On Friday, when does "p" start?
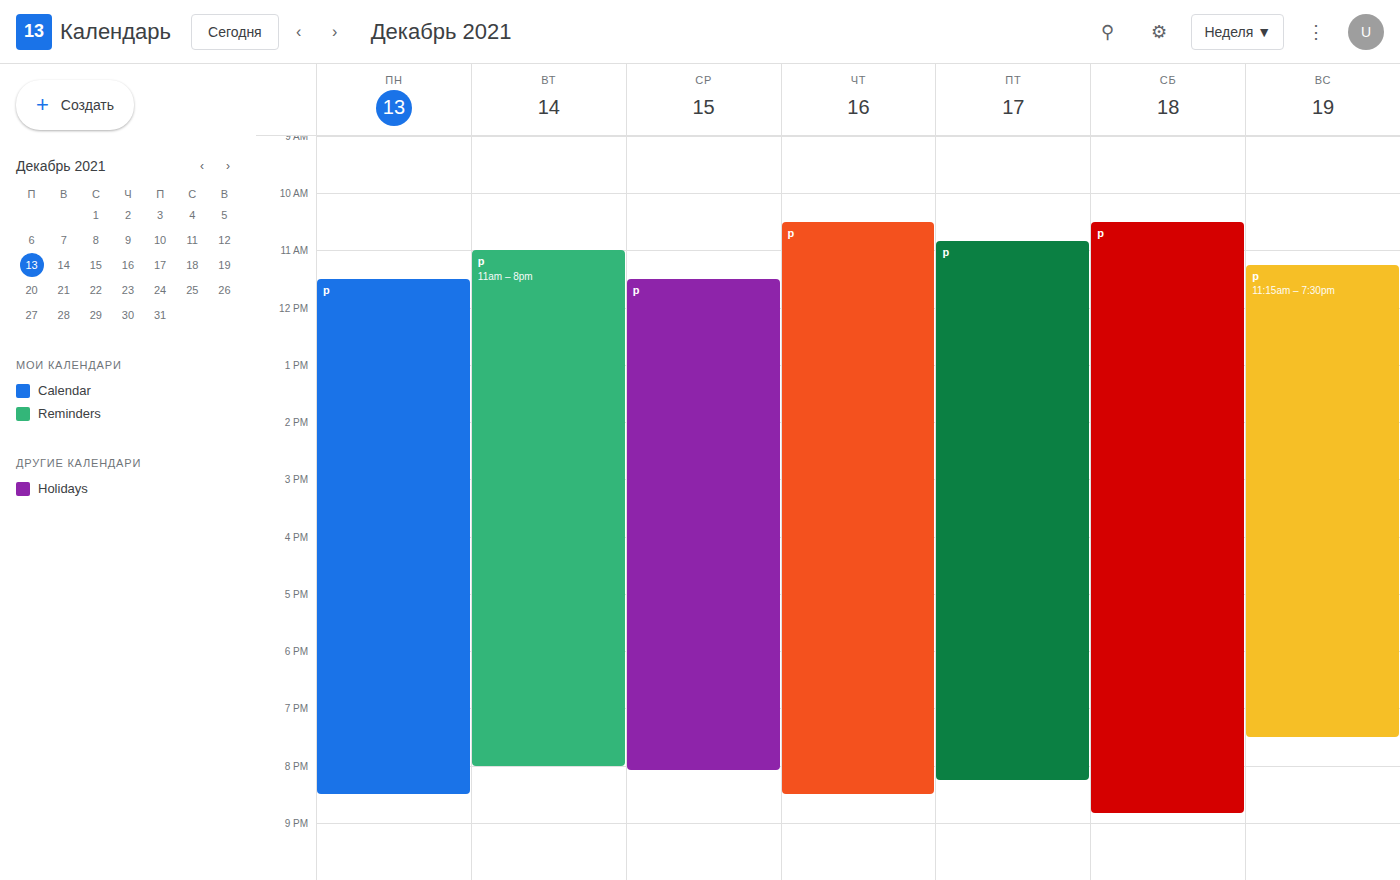
10:50 AM